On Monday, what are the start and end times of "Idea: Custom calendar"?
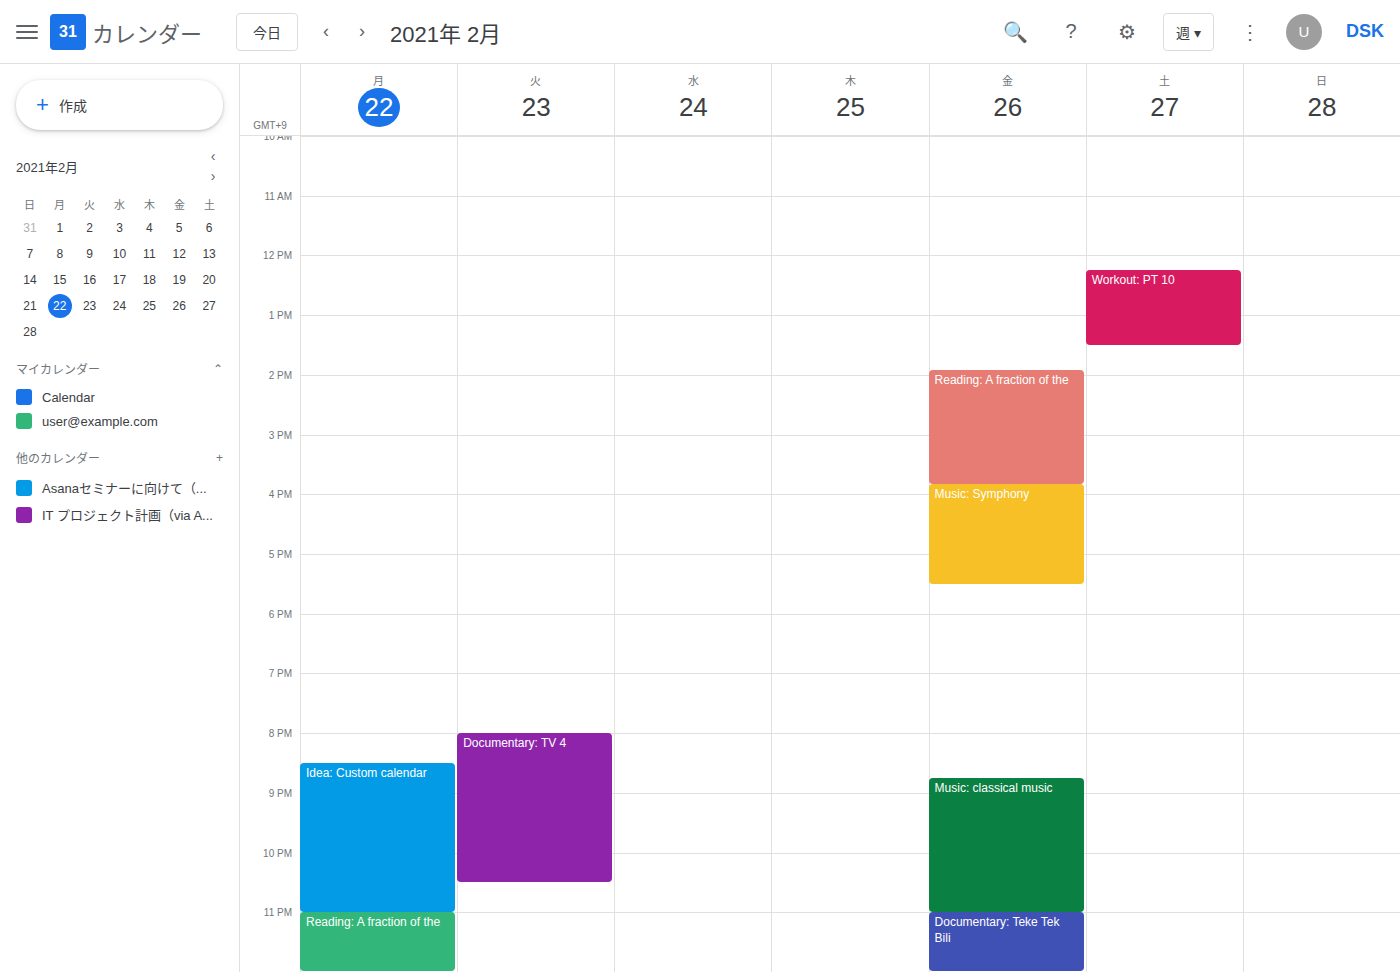
8:30 PM to 11:00 PM